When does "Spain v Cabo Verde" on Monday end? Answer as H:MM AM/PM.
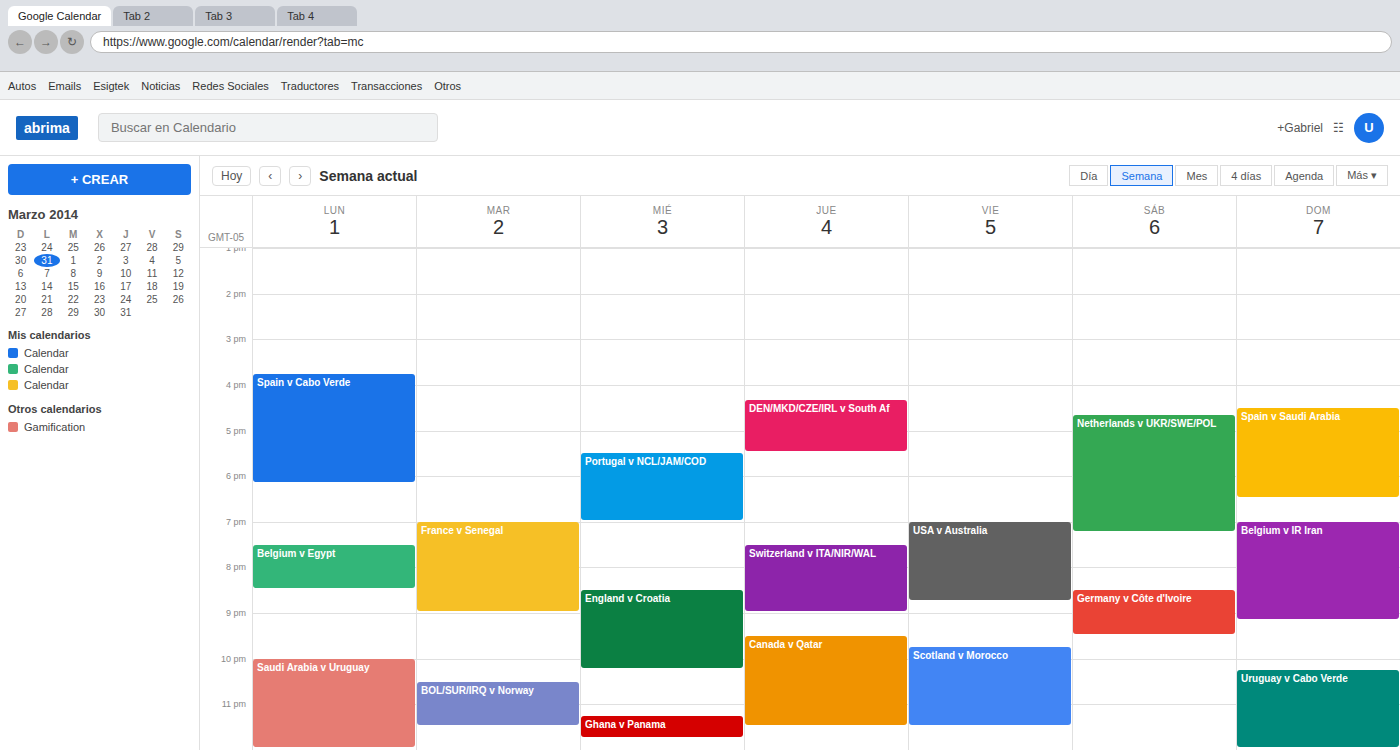
6:10 PM